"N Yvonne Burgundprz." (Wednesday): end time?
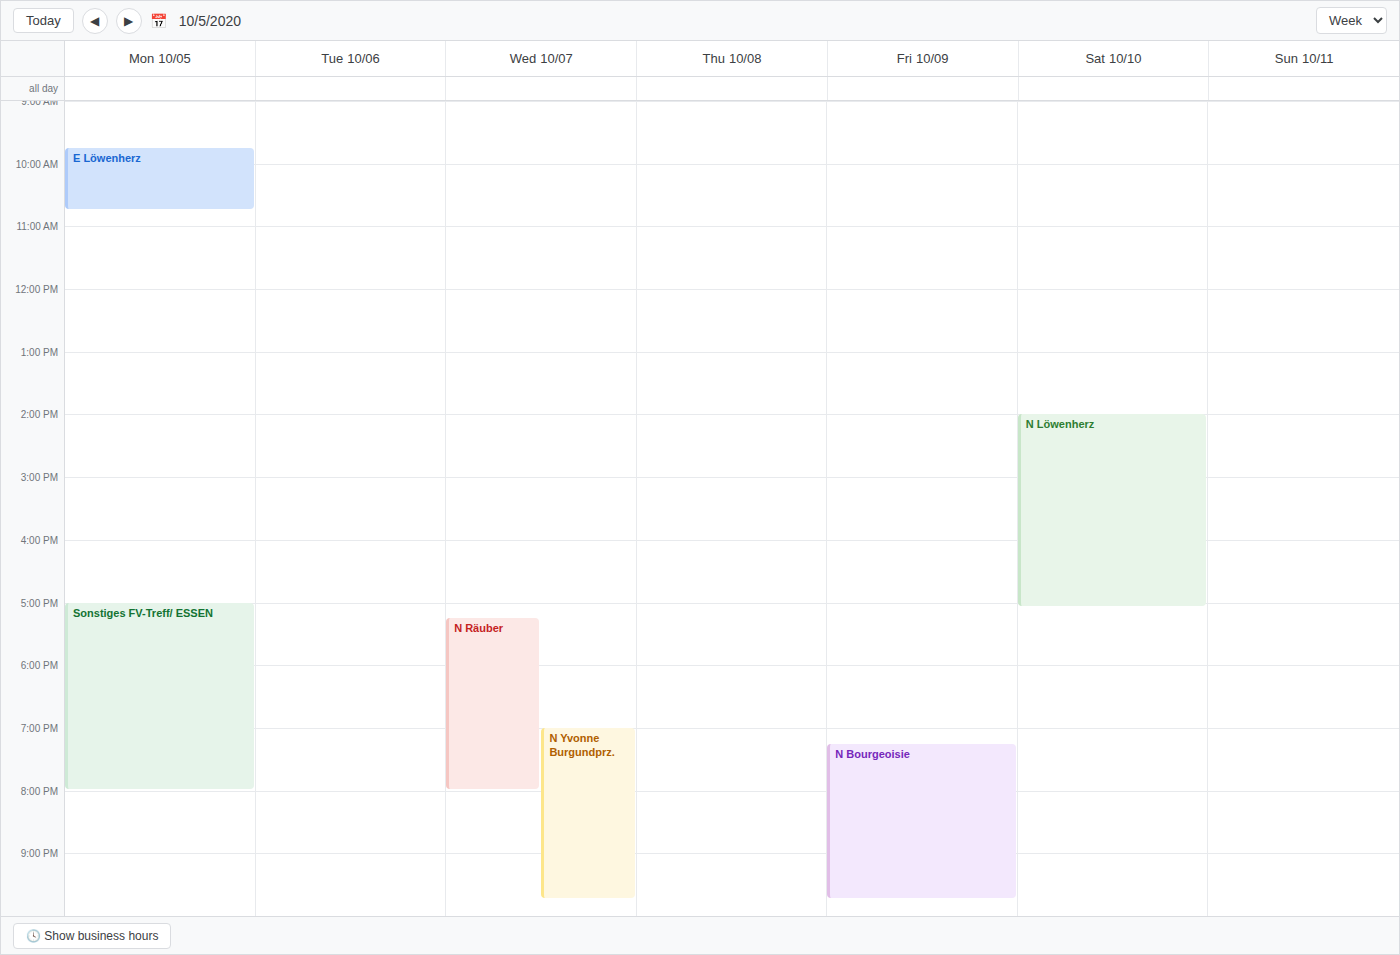
9:45 PM